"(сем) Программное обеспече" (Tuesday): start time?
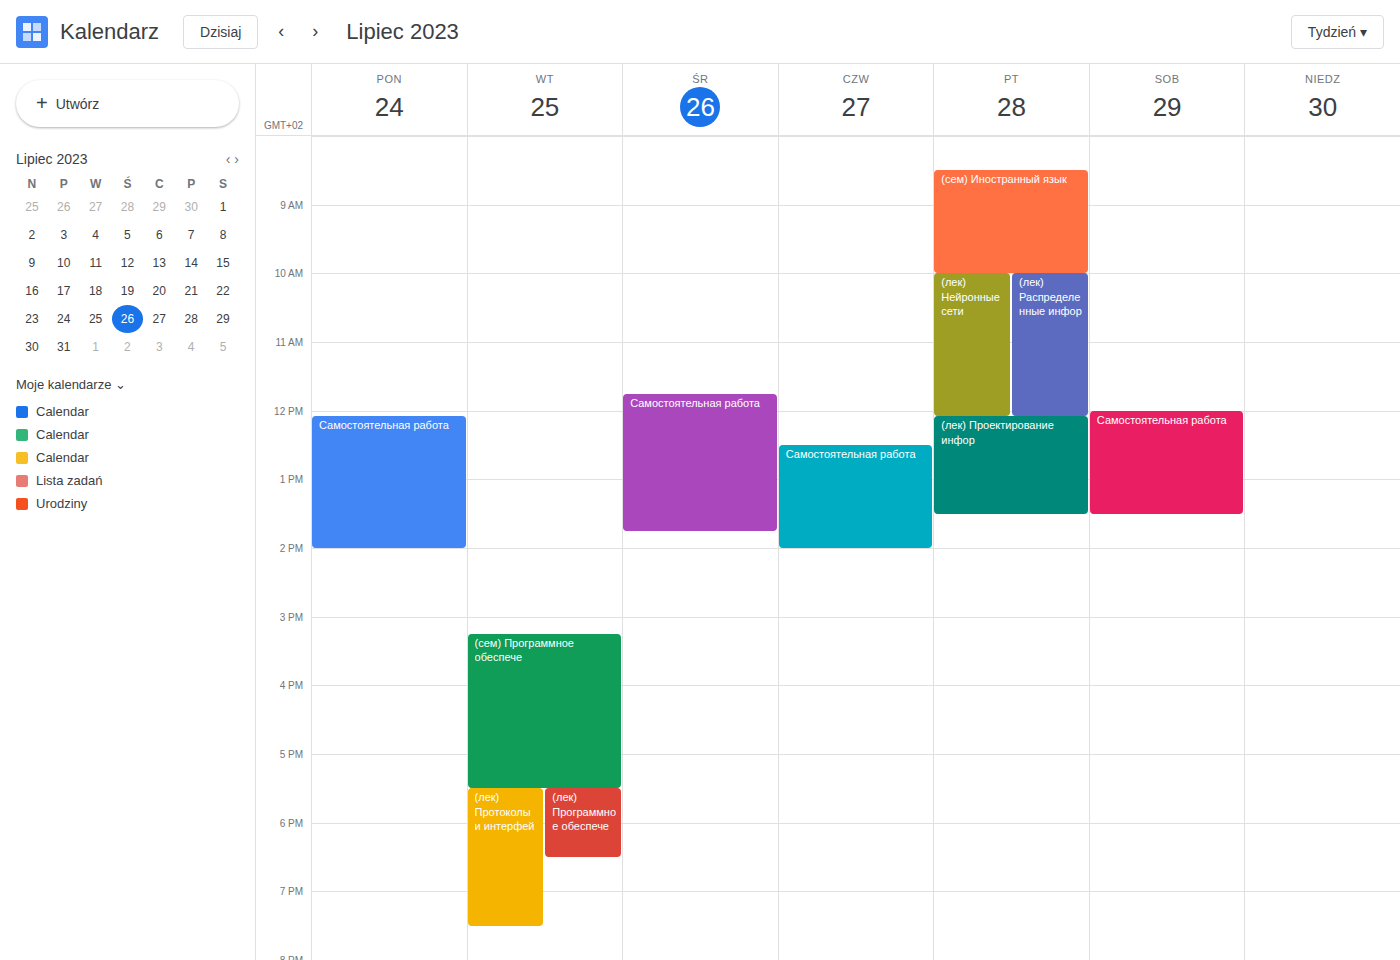
3:15 PM